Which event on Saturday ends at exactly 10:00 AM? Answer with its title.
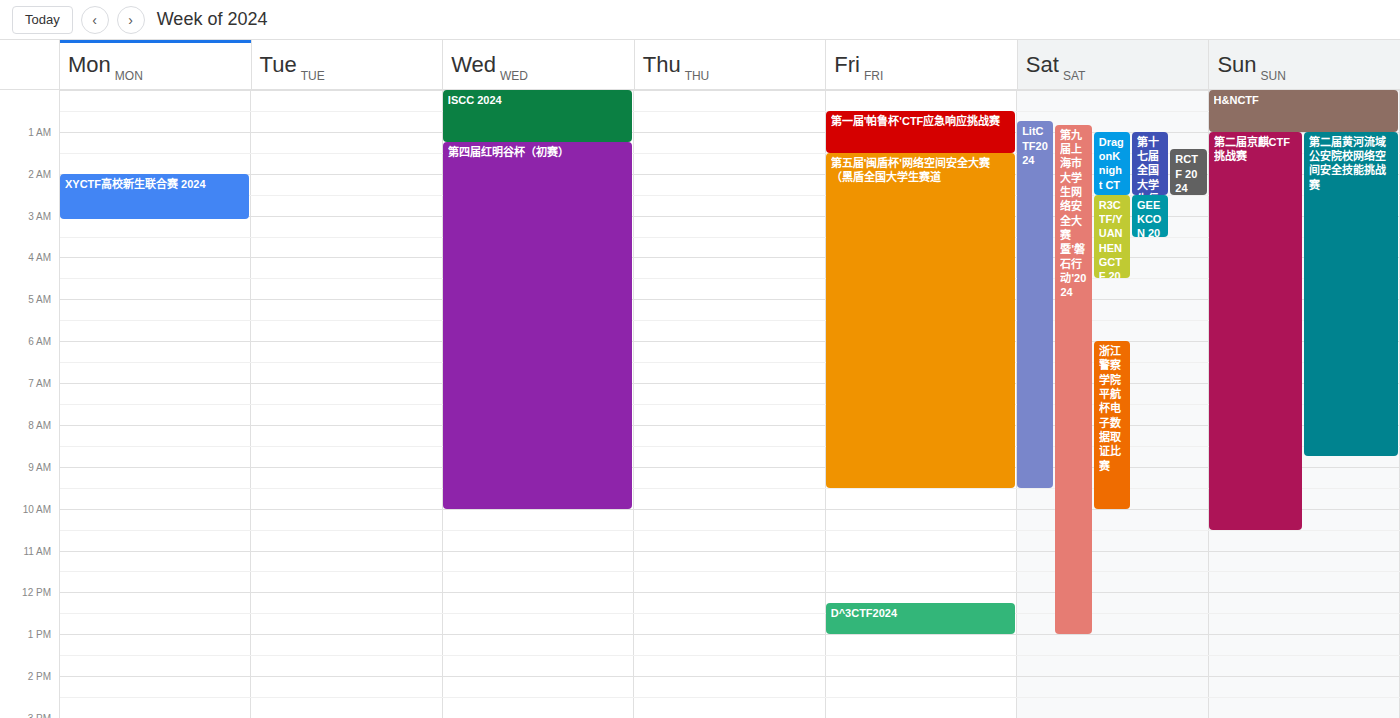
"浙江警察学院平航杯电子数据取证比赛"